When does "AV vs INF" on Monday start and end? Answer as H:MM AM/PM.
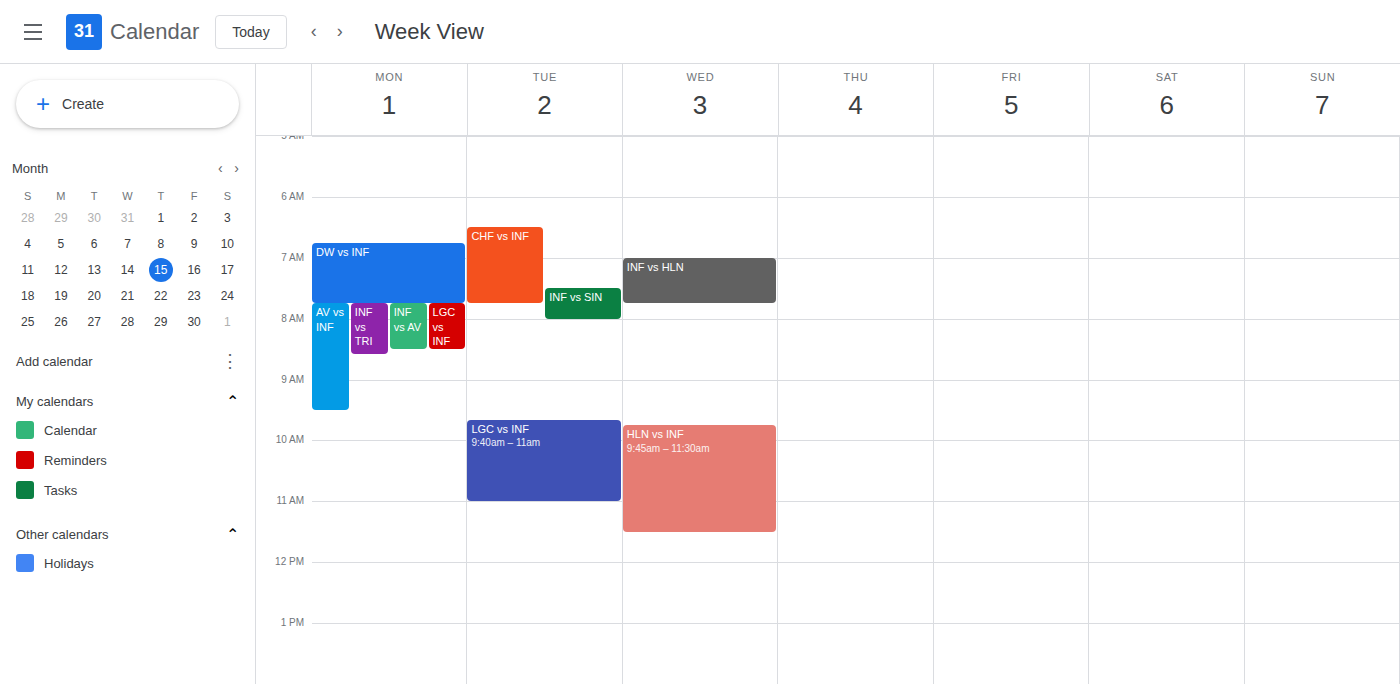
7:45 AM to 9:30 AM